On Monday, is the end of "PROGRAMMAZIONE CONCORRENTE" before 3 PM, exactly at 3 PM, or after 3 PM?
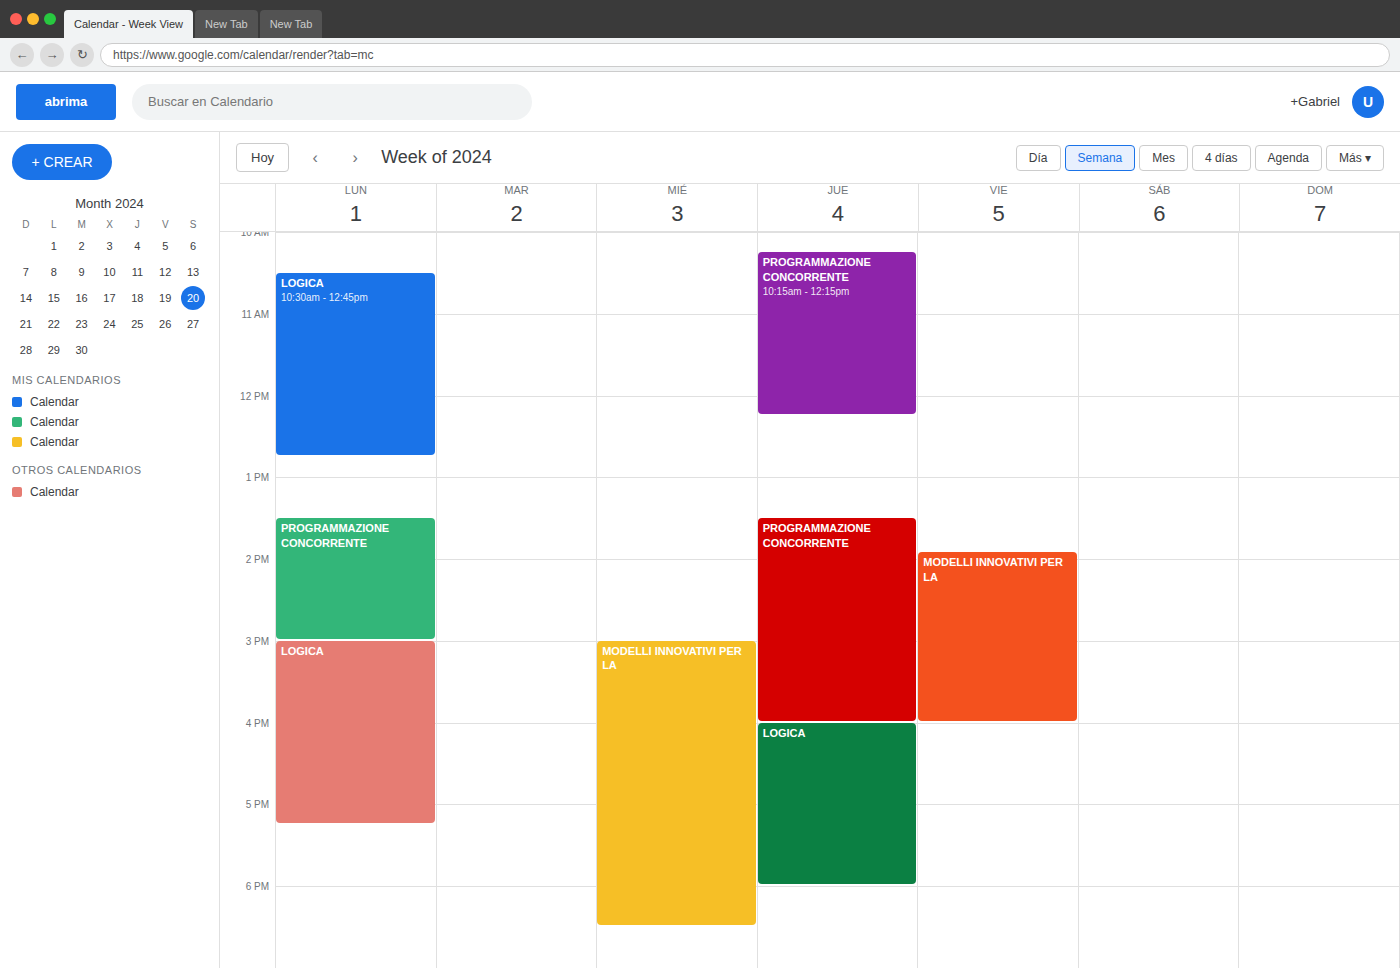
3:00 PM -- exactly at 3 PM, on the 3 PM line.